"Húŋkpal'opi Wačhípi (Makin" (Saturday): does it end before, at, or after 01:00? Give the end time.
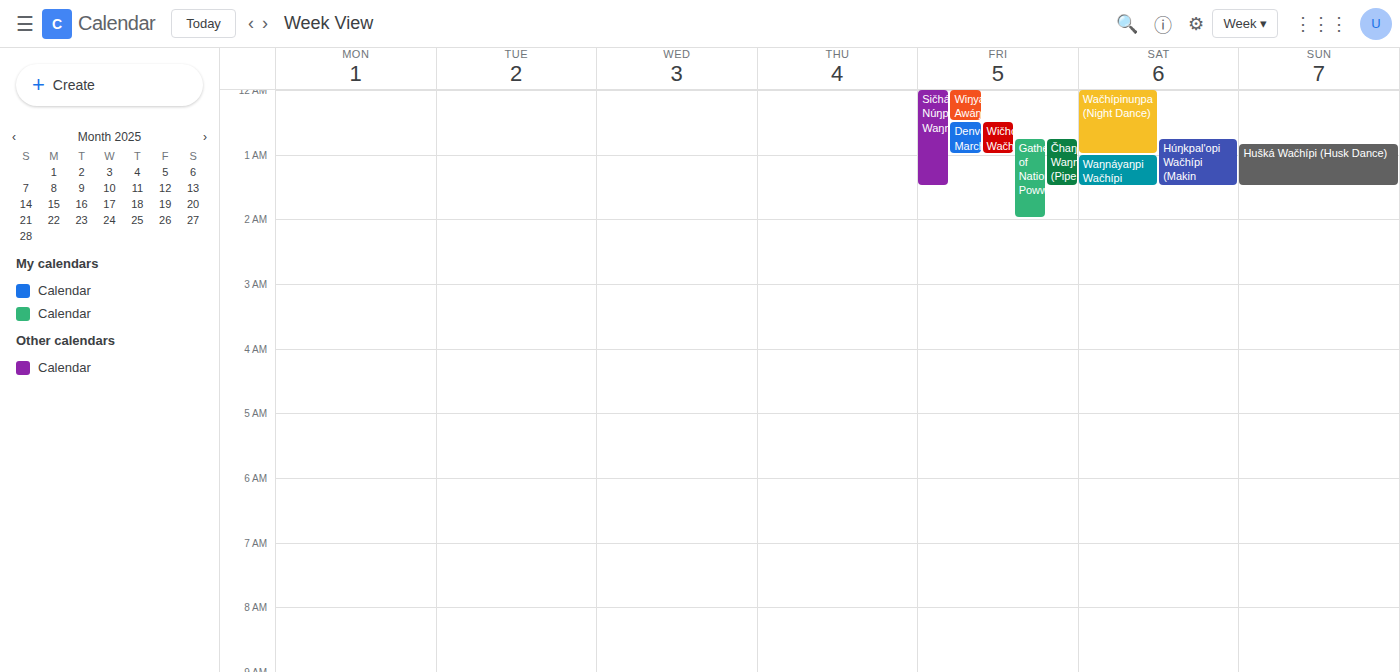
01:30 -- after 01:00, 30 minutes below the 01:00 line.